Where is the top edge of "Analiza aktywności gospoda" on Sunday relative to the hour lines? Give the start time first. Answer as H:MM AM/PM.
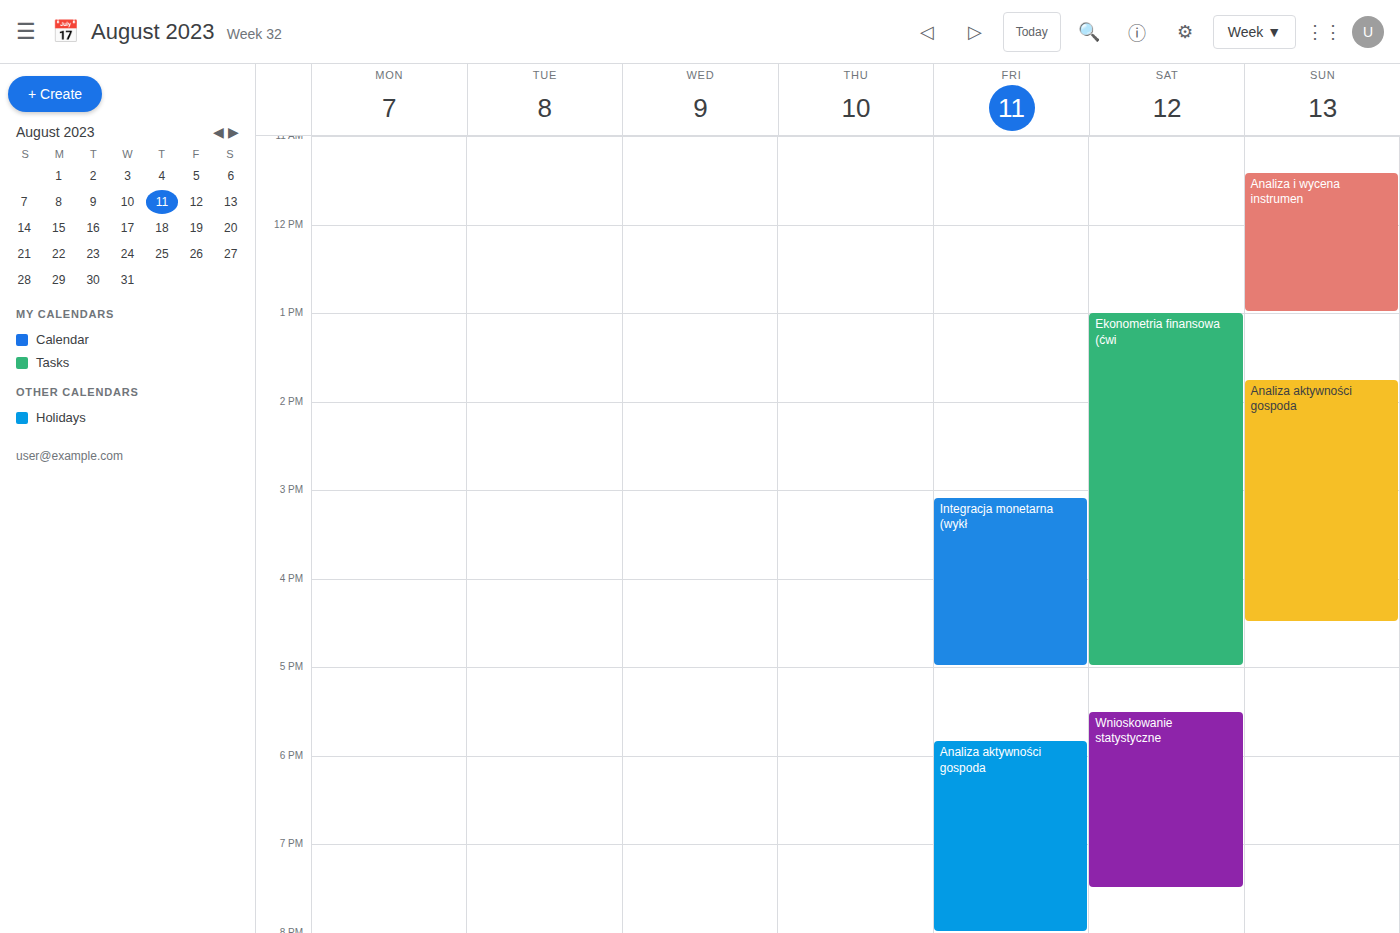
1:45 PM -- neither: three quarters of the way from the 1 PM line to the 2 PM line.